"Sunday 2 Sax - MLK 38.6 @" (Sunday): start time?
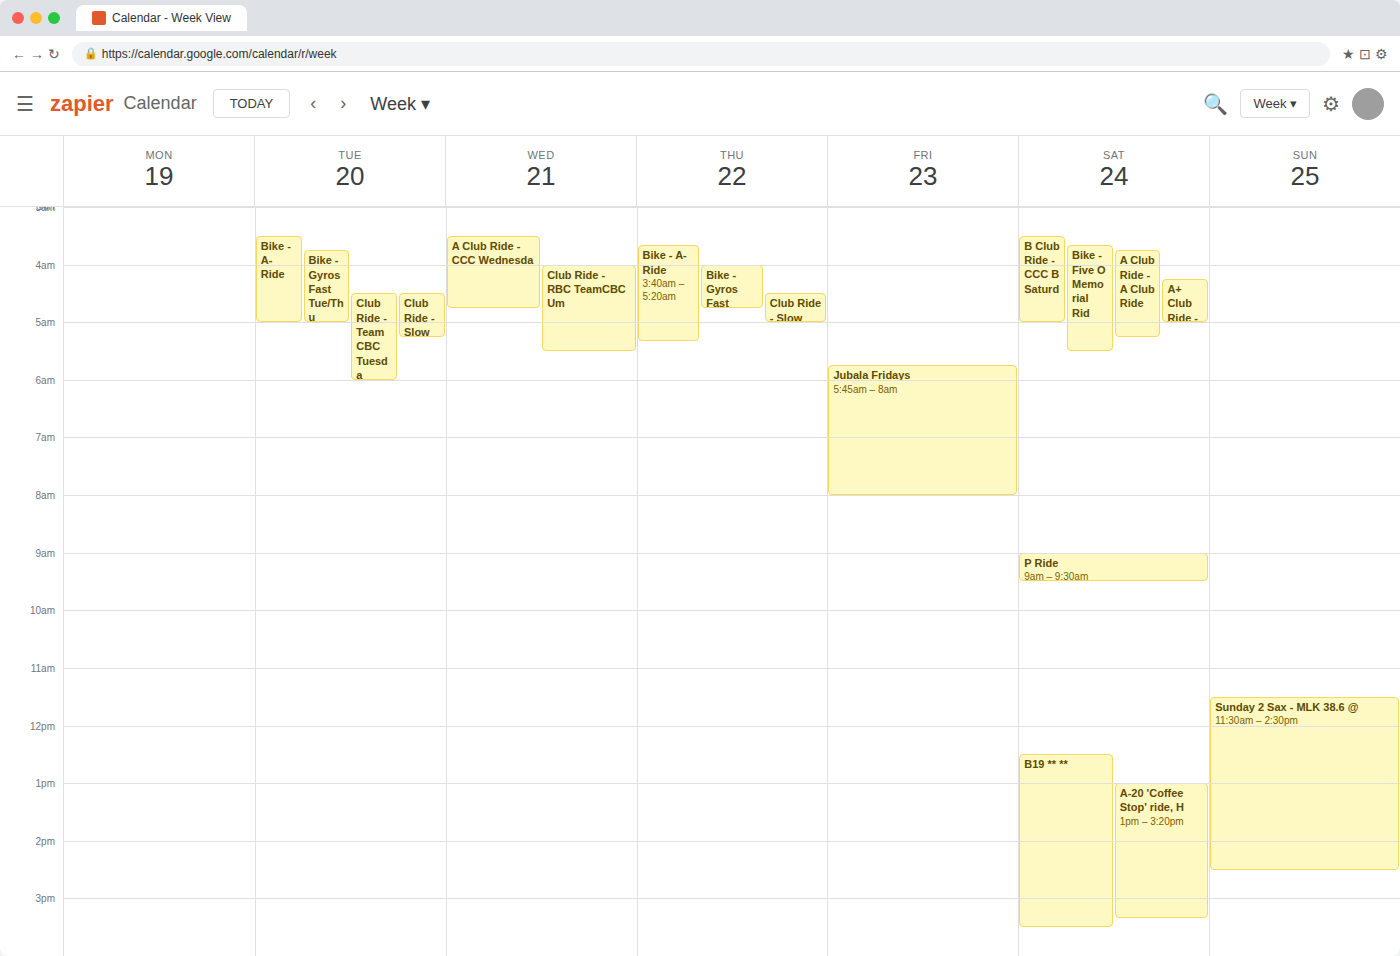
11:30